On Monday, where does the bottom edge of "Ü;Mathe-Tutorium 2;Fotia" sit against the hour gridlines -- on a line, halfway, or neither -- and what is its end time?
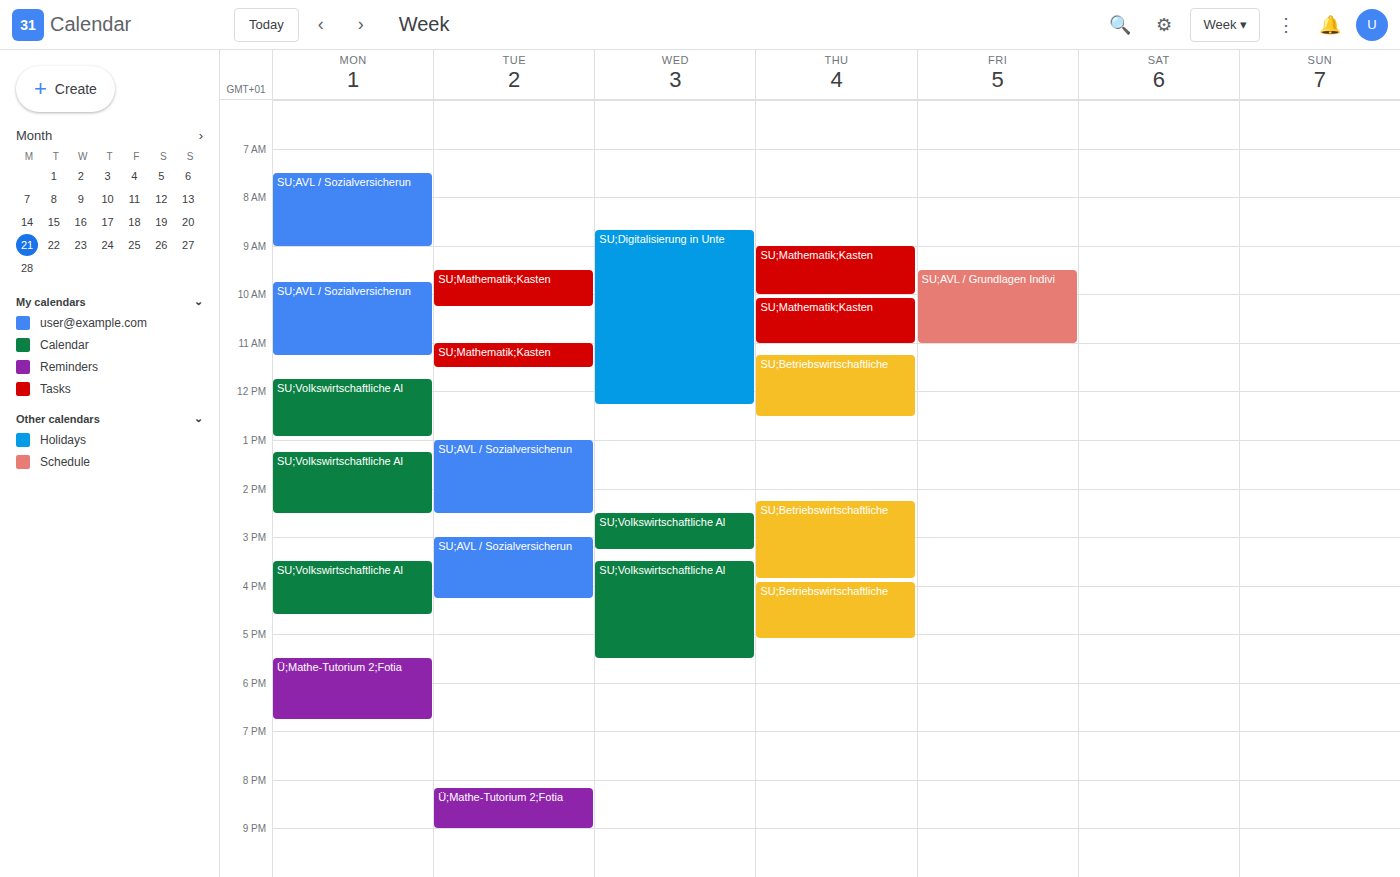
6:45 PM -- neither: three quarters of the way from the 6 PM line to the 7 PM line.